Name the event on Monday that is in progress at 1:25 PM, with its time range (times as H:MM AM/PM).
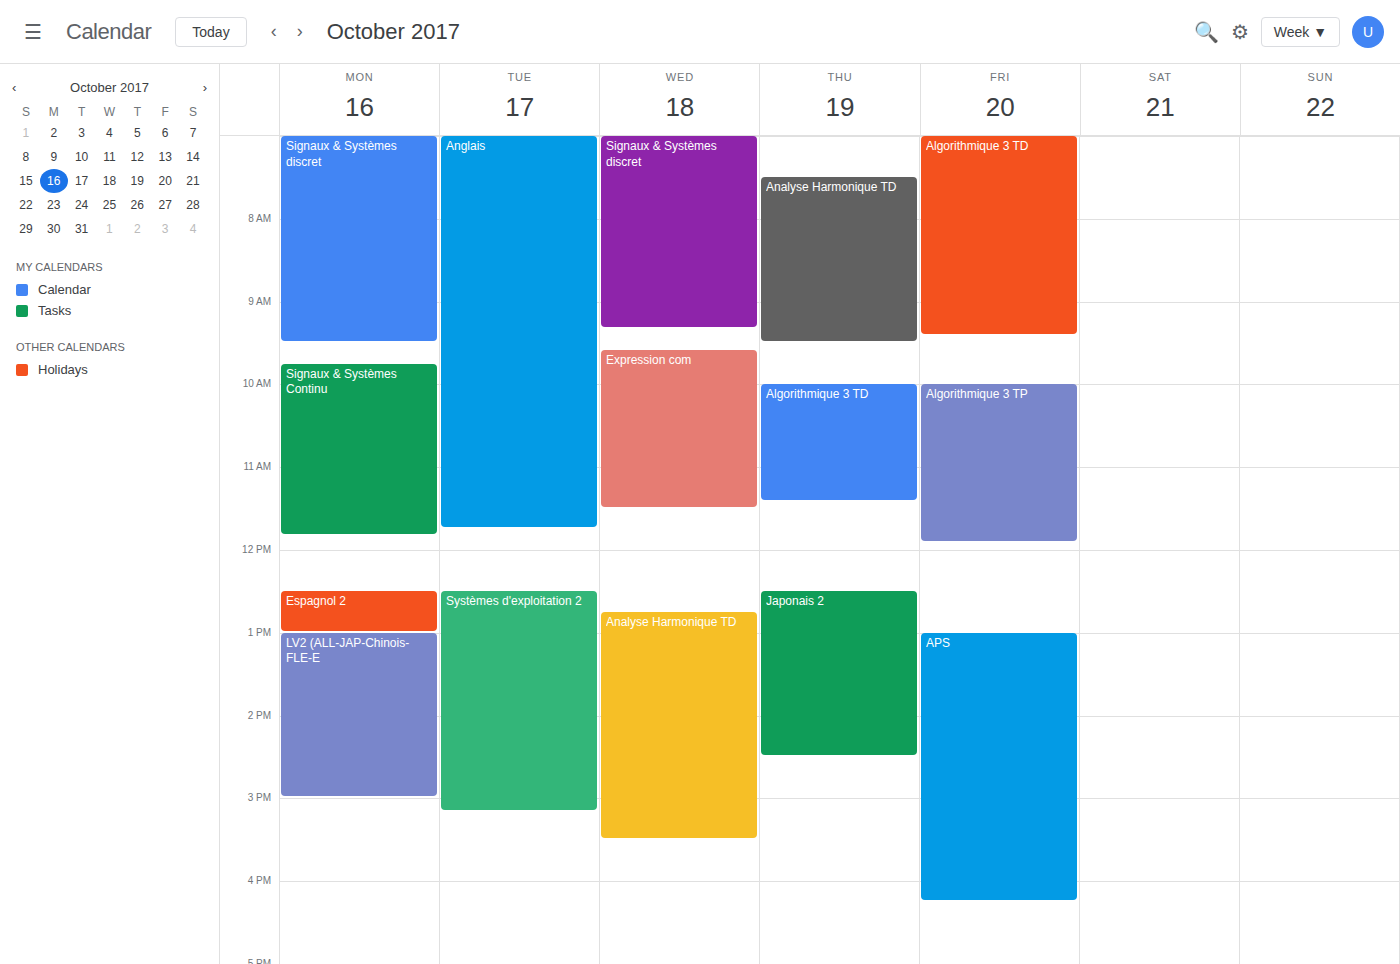
"LV2 (ALL-JAP-Chinois-FLE-E", 1:00 PM to 3:00 PM